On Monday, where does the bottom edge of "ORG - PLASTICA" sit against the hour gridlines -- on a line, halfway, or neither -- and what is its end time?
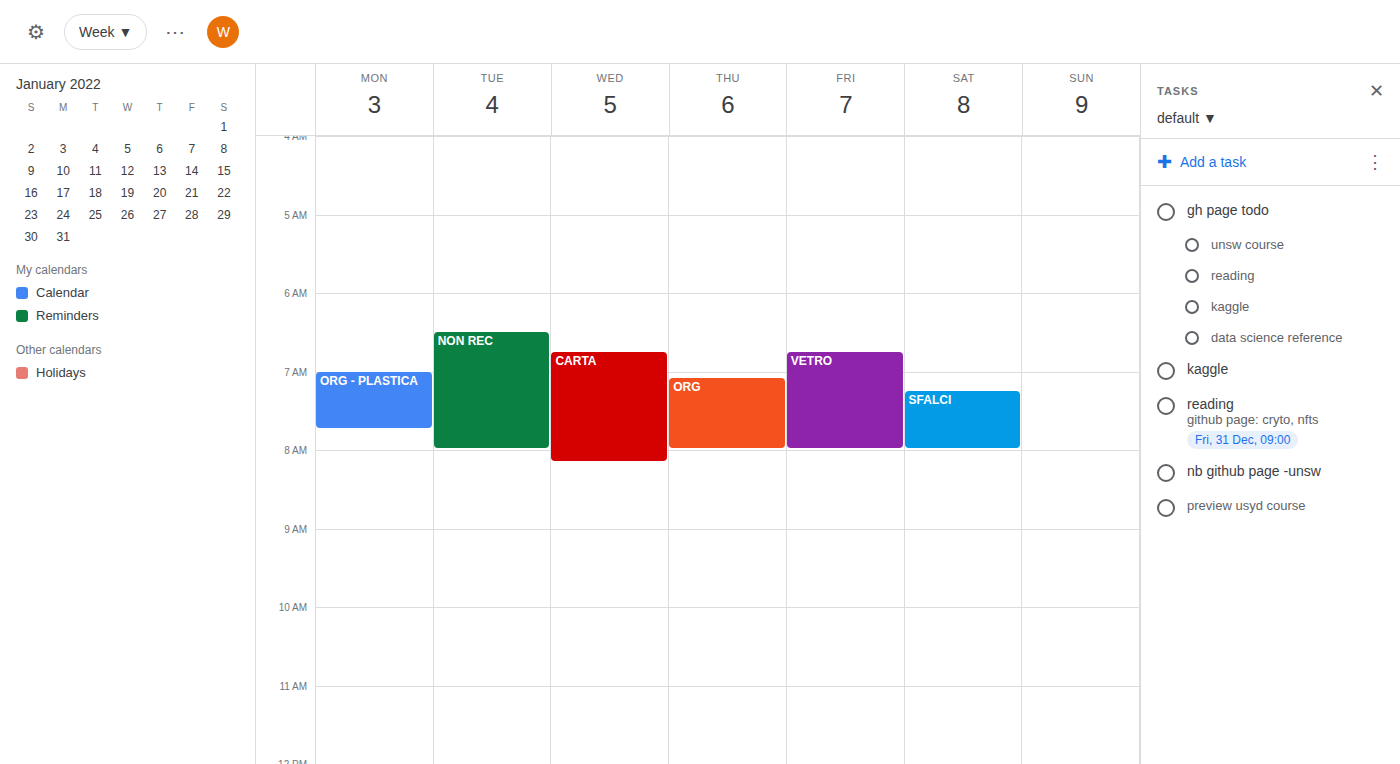
7:45 AM -- neither: three quarters of the way from the 7 AM line to the 8 AM line.